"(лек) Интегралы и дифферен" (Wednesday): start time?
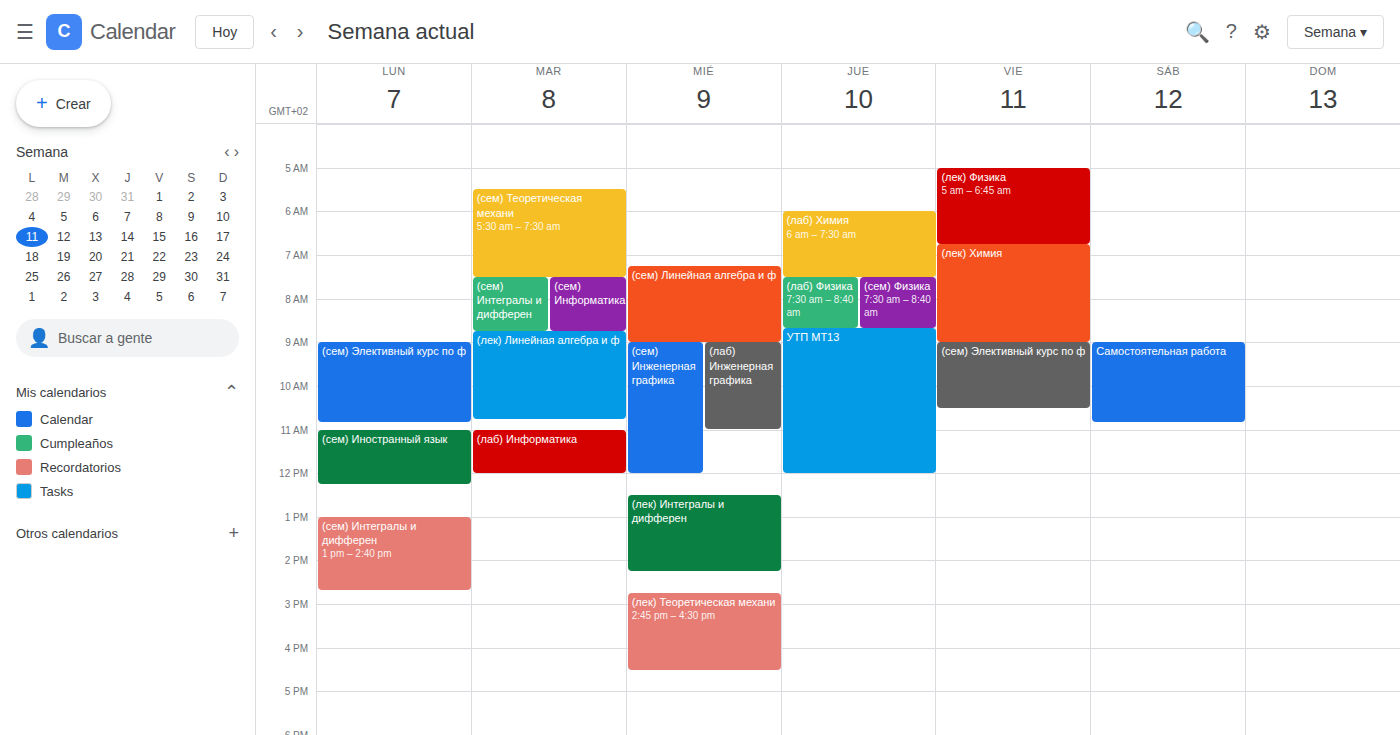
12:30 PM